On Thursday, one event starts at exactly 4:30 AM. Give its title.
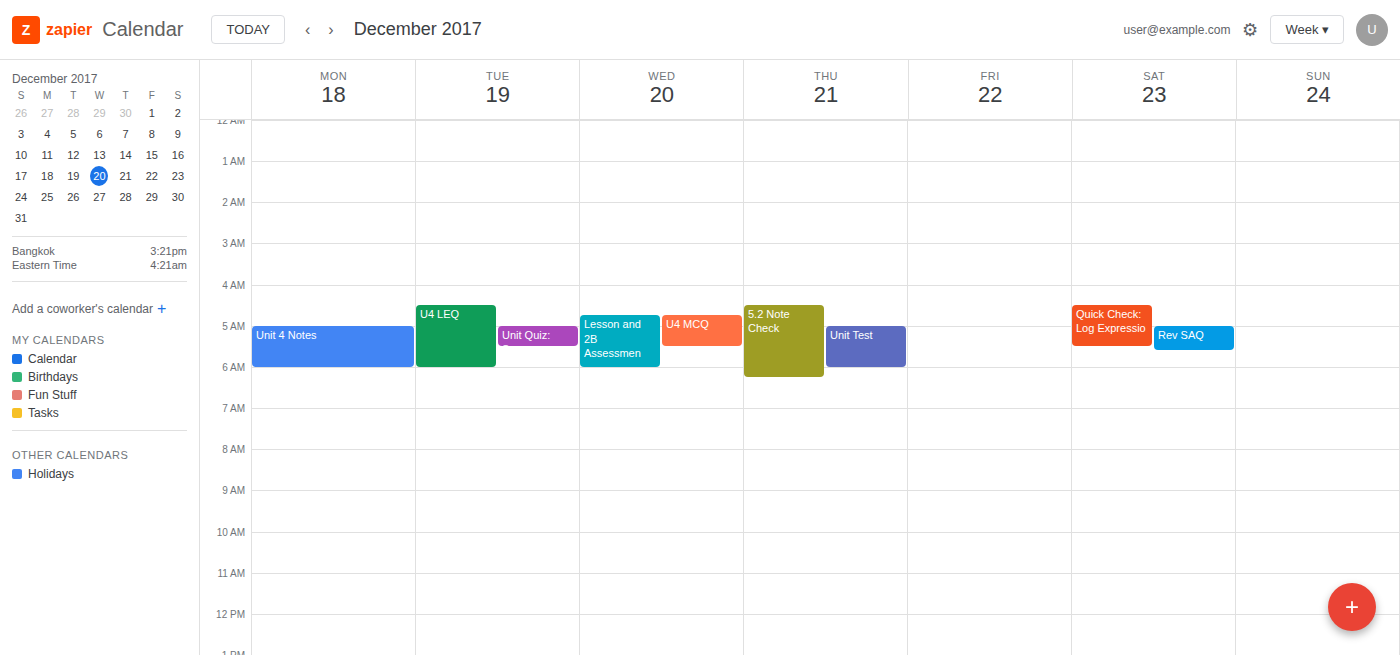
"5.2 Note Check"